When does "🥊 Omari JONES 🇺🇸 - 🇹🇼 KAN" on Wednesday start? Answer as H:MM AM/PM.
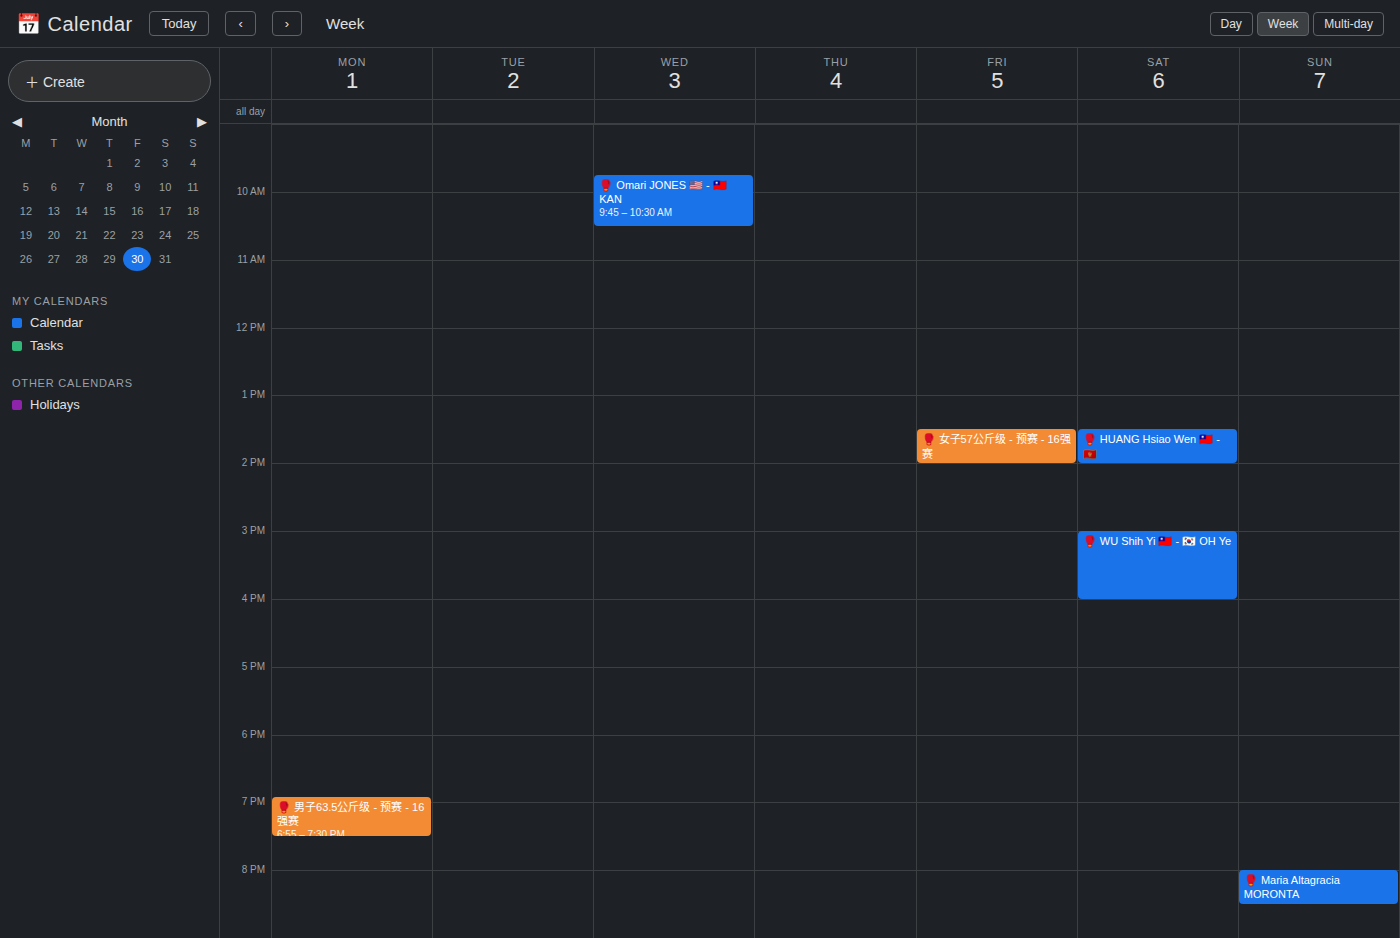
9:45 AM